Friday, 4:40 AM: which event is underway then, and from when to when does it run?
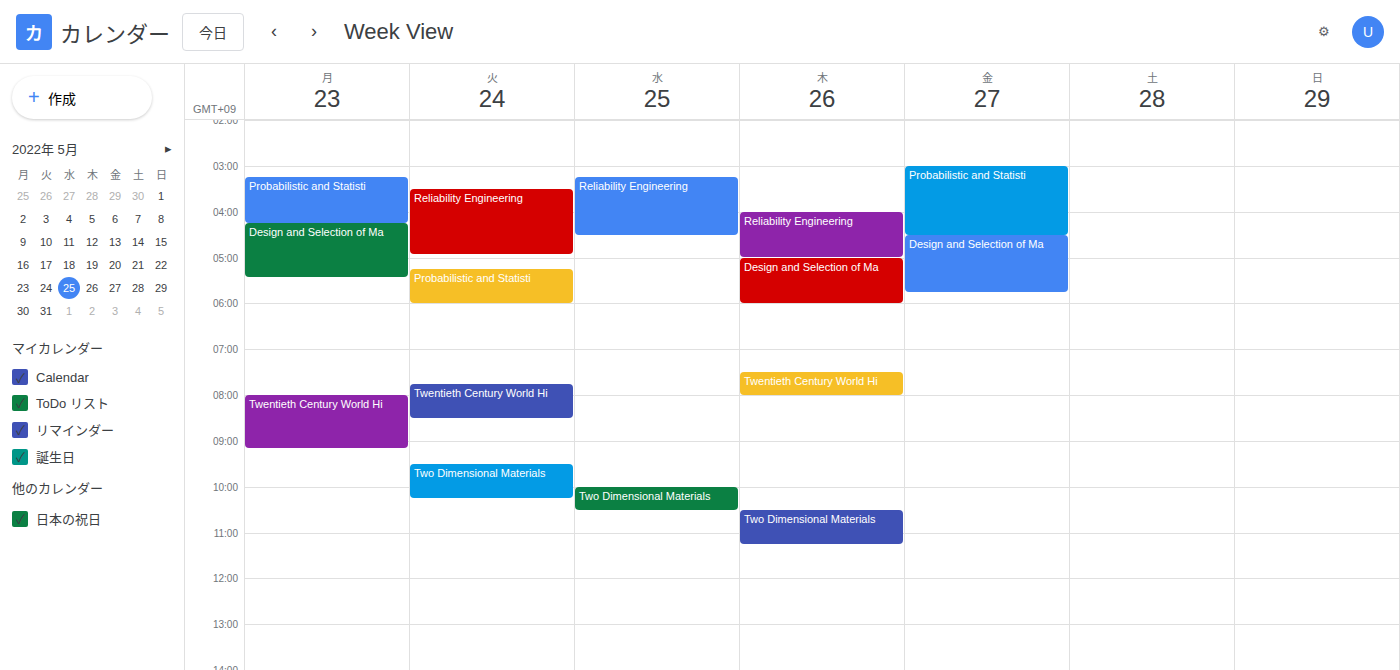
"Design and Selection of Ma", 4:30 AM to 5:45 AM